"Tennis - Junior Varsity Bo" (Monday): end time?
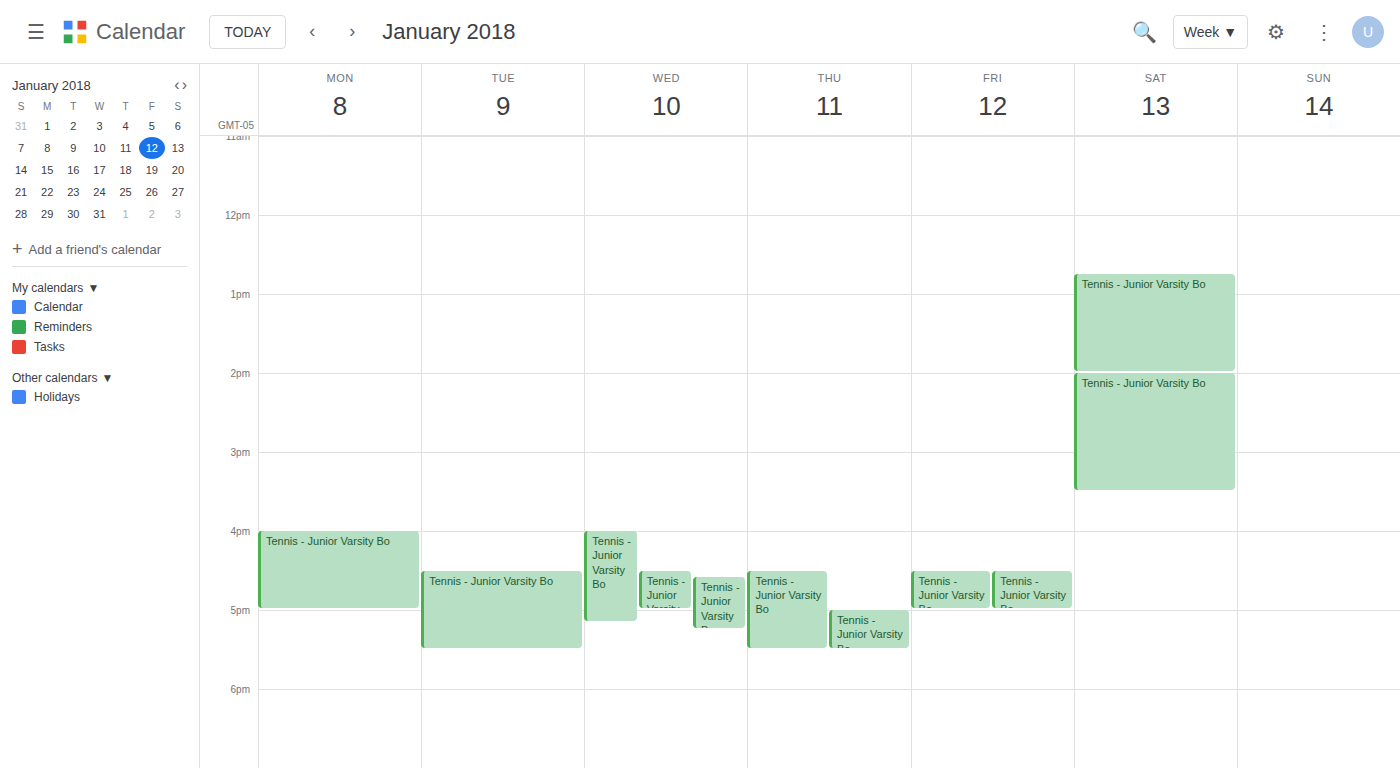
5:00 PM